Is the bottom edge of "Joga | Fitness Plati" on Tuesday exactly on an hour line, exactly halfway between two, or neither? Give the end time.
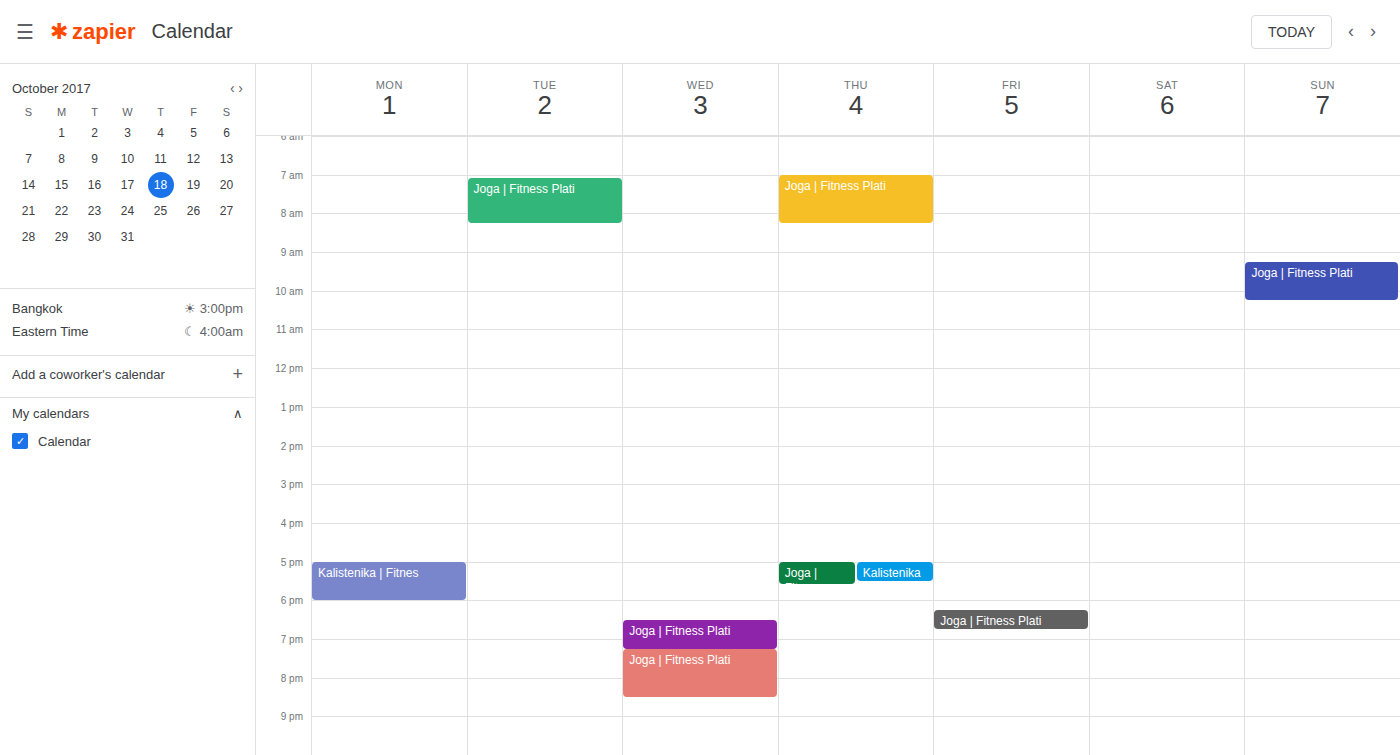
8:15 AM -- neither: a quarter of the way from the 8 AM line to the 9 AM line.